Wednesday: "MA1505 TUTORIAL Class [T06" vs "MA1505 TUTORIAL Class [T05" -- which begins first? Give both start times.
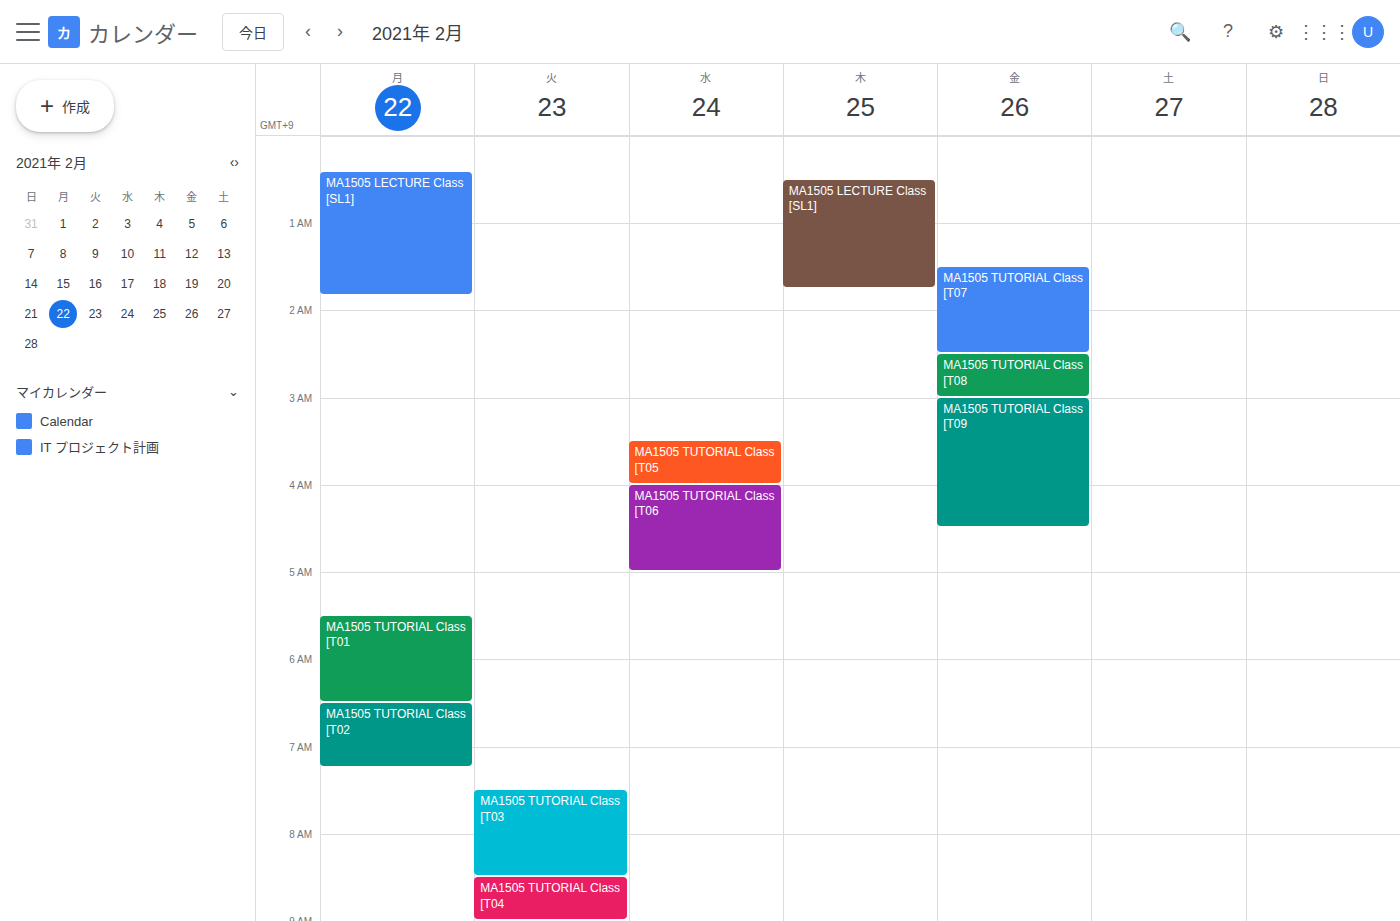
"MA1505 TUTORIAL Class [T05" 3:30 AM; "MA1505 TUTORIAL Class [T06" 4:00 AM.